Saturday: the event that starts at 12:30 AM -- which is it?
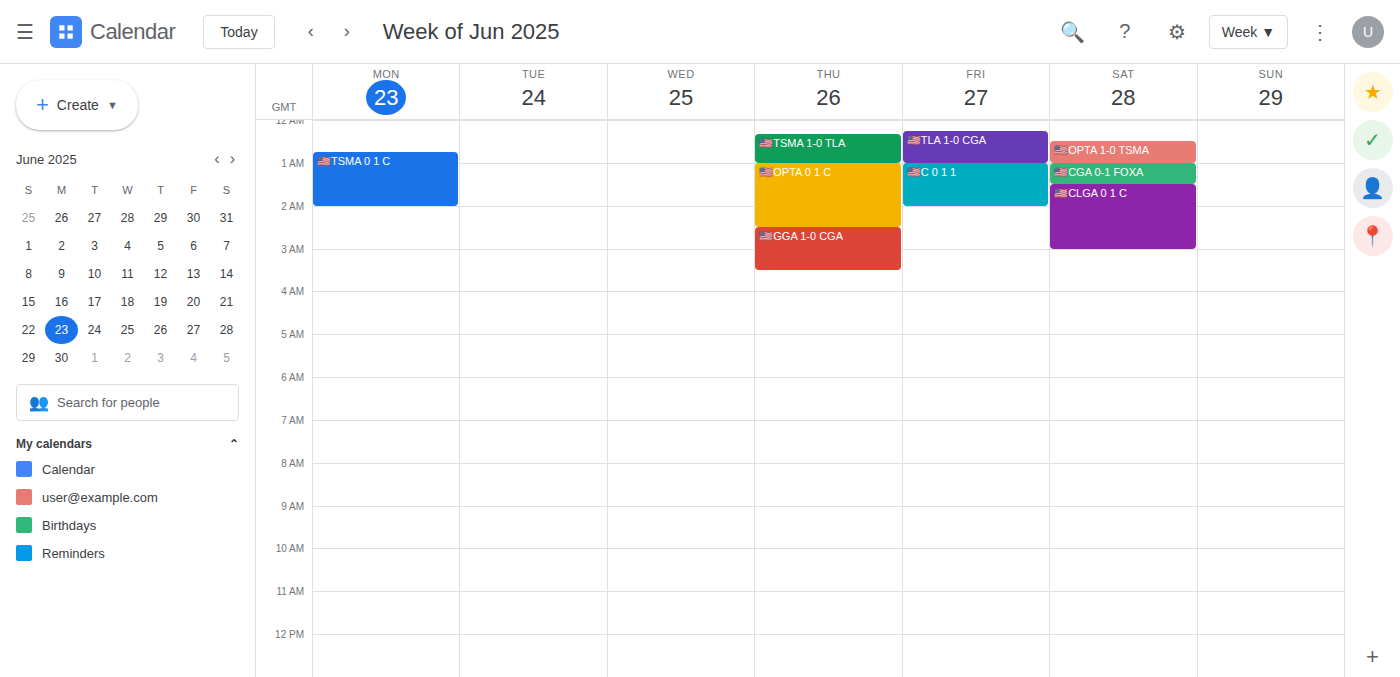
"🇺🇸OPTA 1-0 TSMA"